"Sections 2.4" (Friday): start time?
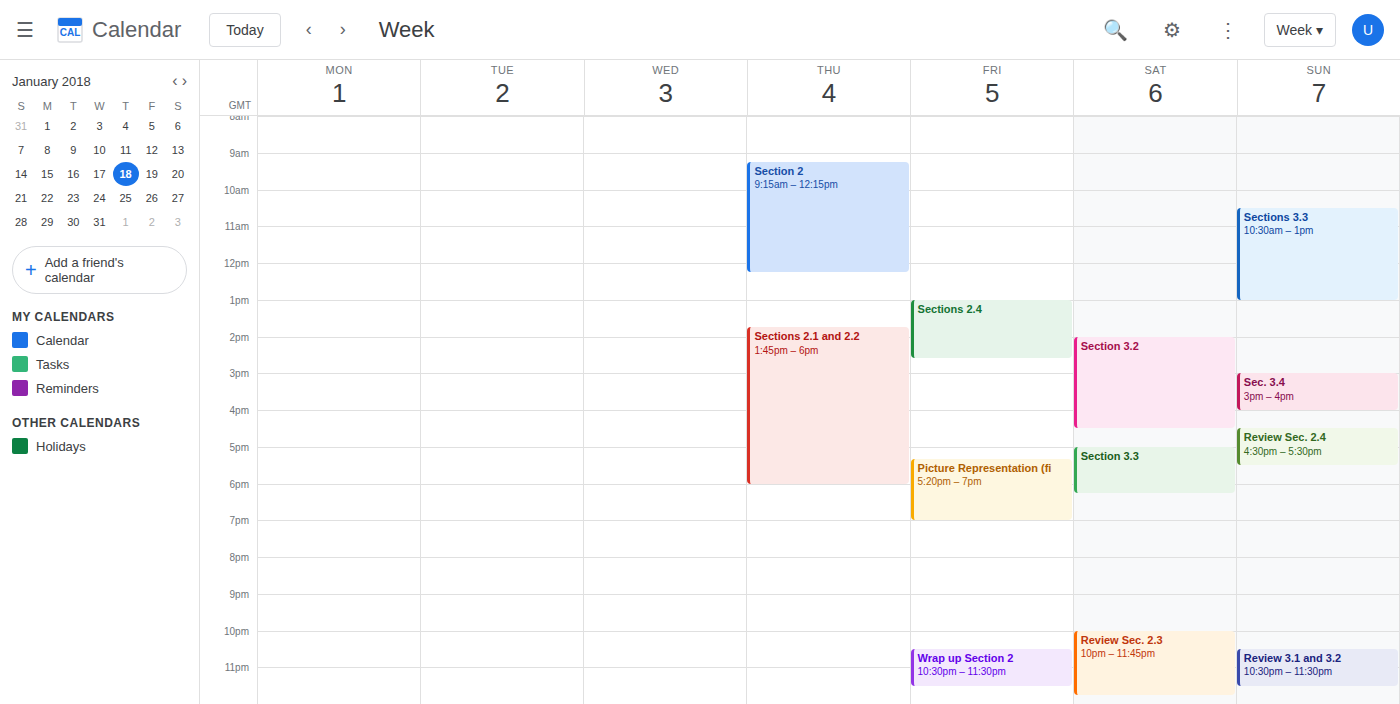
1:00 PM